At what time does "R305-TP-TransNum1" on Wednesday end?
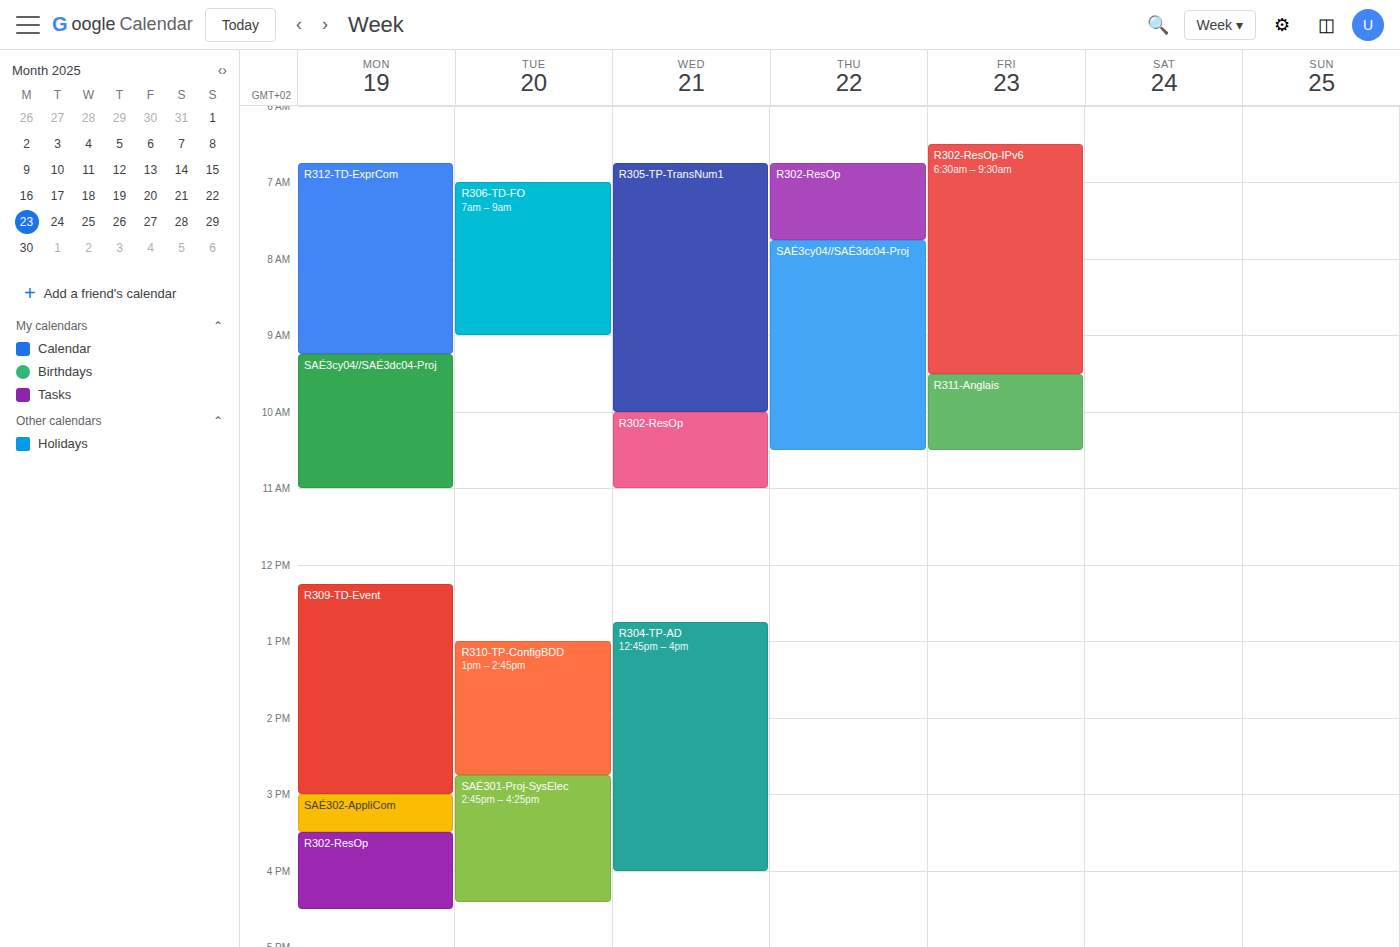
10:00 AM